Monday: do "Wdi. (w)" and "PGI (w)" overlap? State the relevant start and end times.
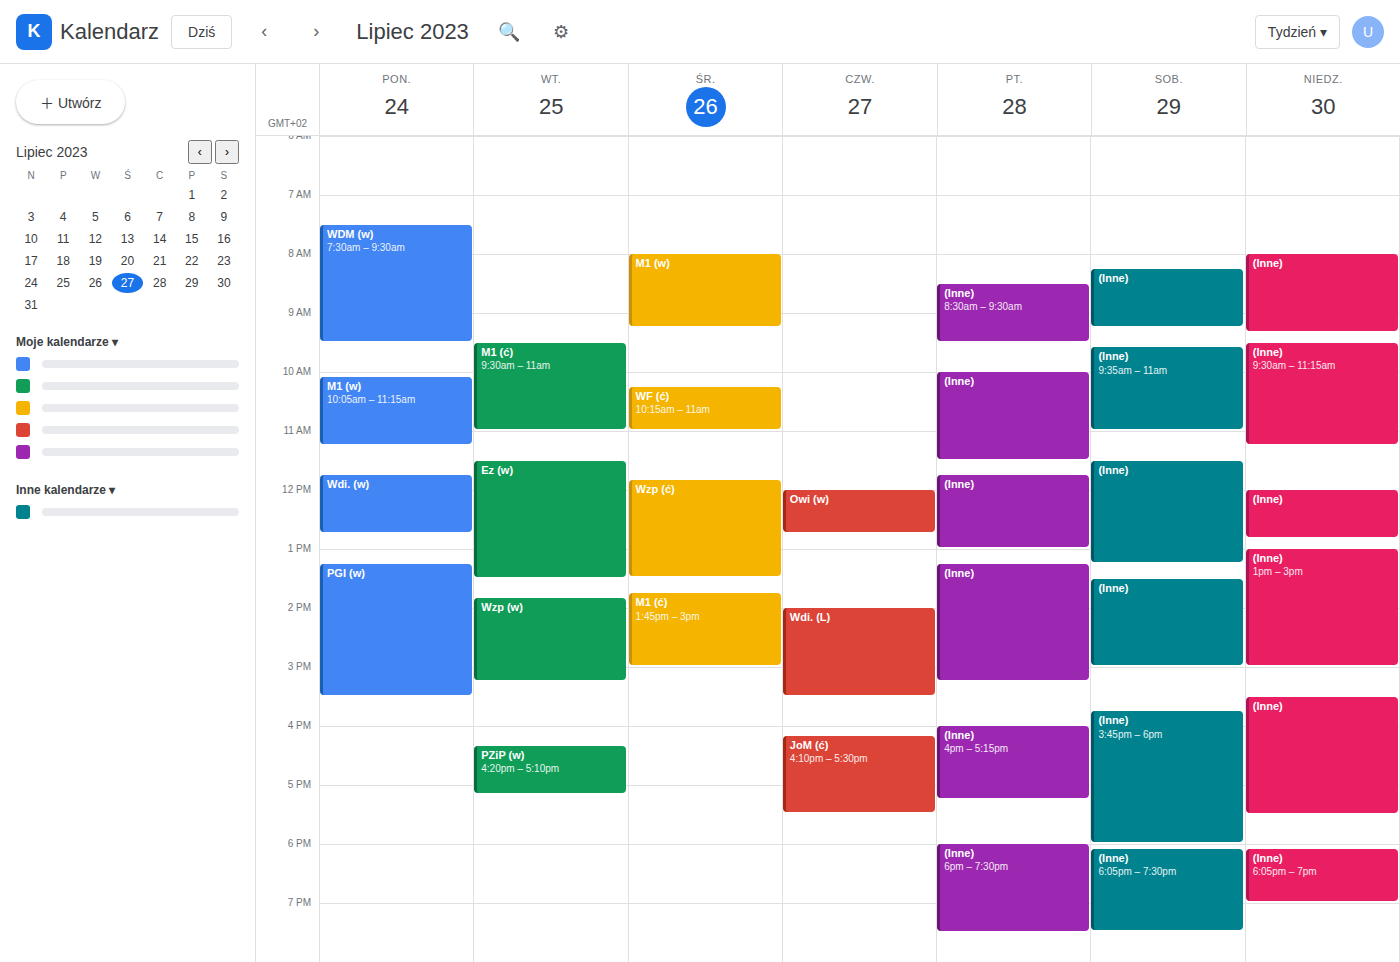
"Wdi. (w)" ends at 12:45 PM and "PGI (w)" starts at 1:15 PM -- no overlap.